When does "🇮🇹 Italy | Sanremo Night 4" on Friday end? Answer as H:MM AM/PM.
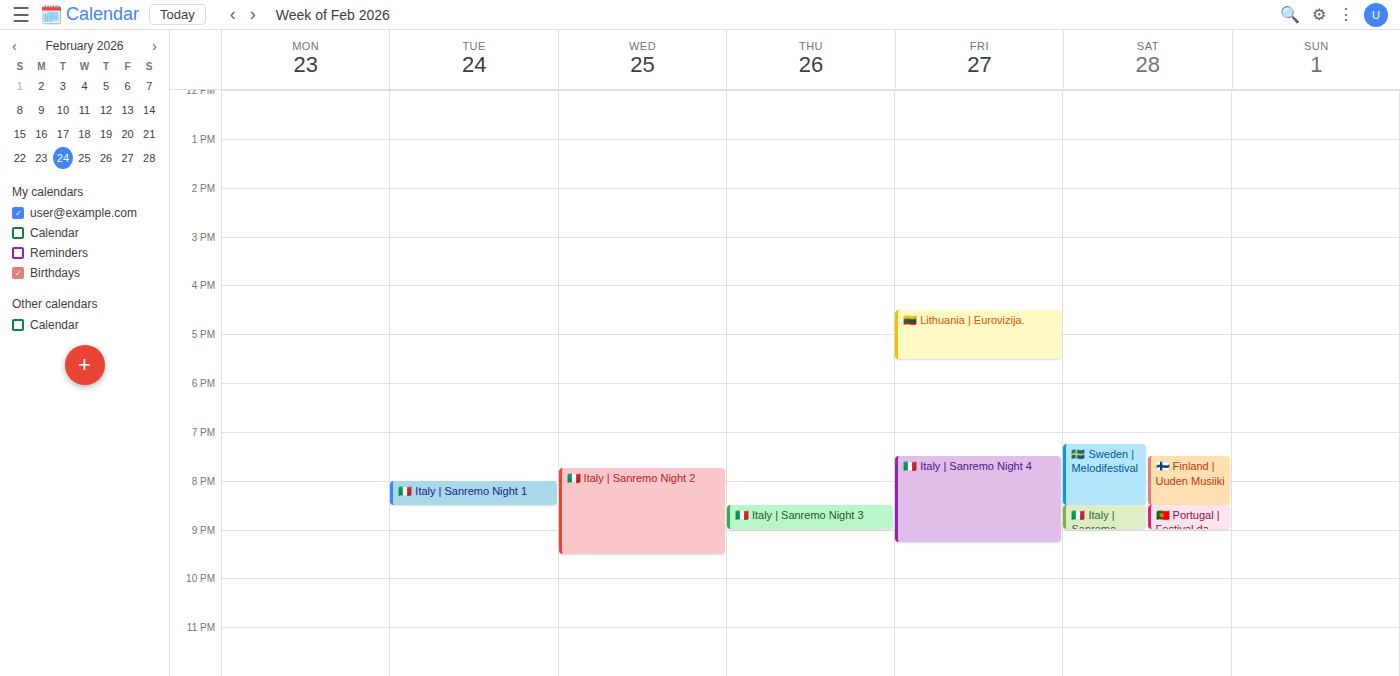
9:15 PM